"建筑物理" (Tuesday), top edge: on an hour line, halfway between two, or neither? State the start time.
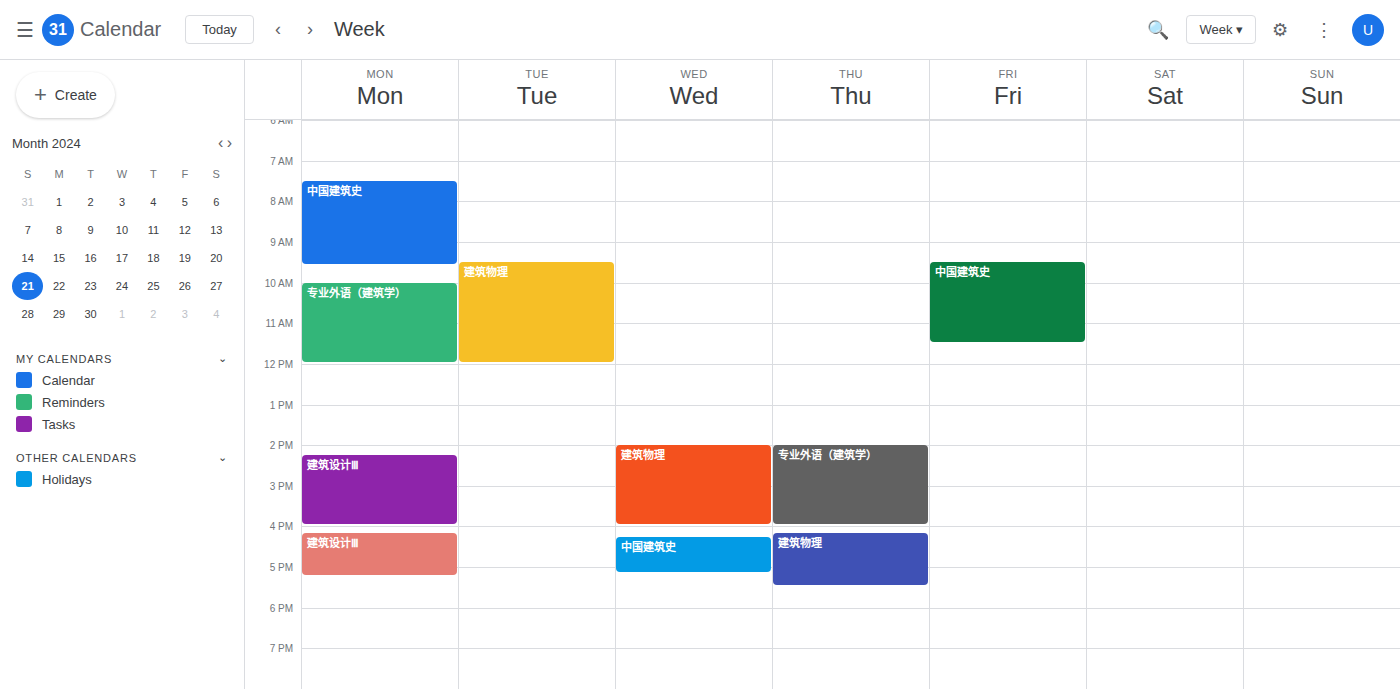
09:30 -- halfway between the 09:00 and 10:00 lines.